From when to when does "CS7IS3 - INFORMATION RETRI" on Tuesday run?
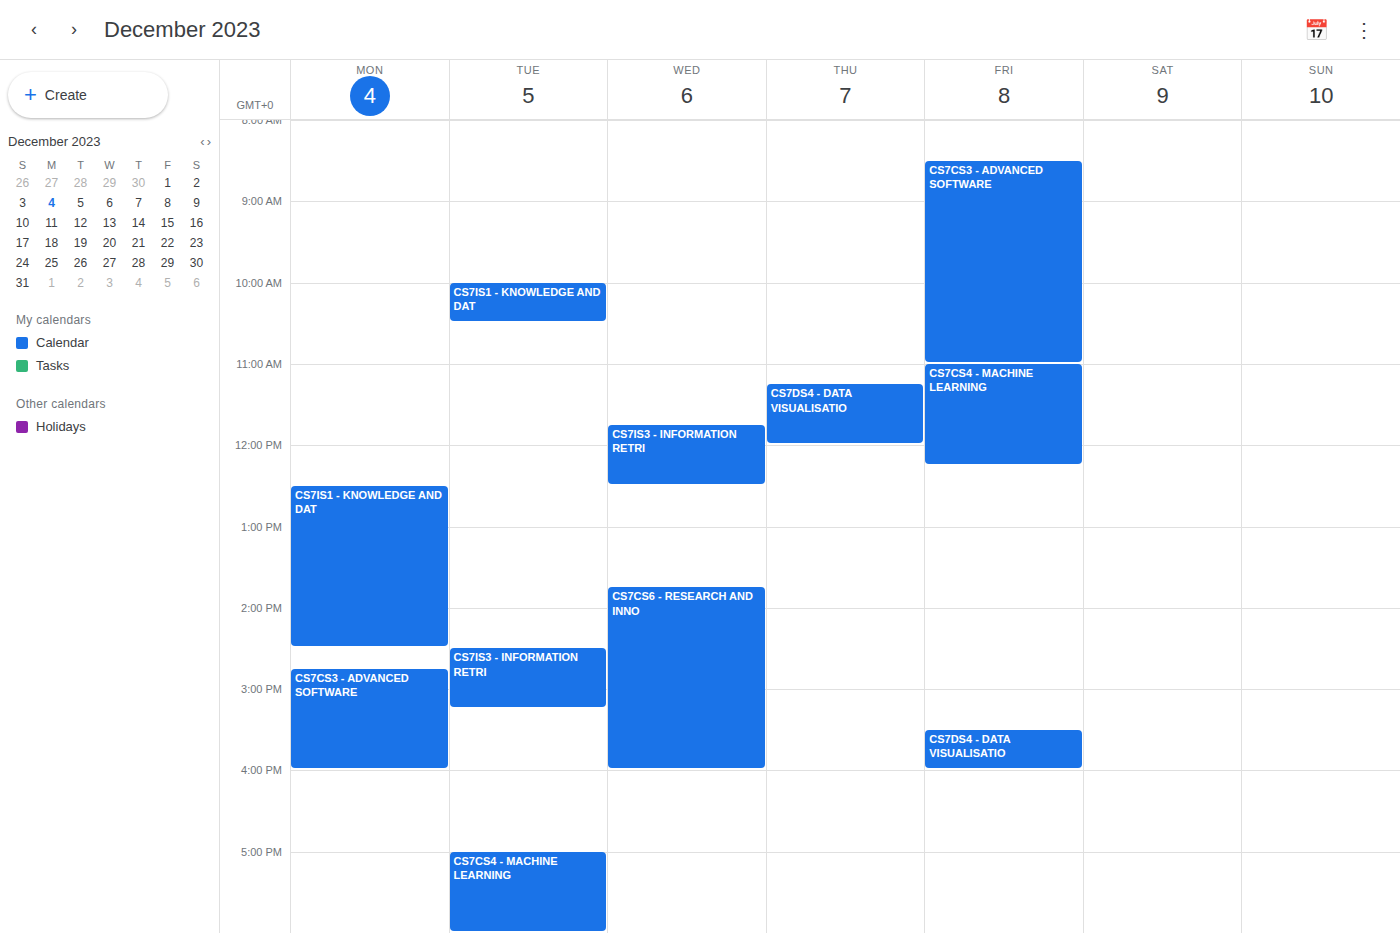
2:30 PM to 3:15 PM